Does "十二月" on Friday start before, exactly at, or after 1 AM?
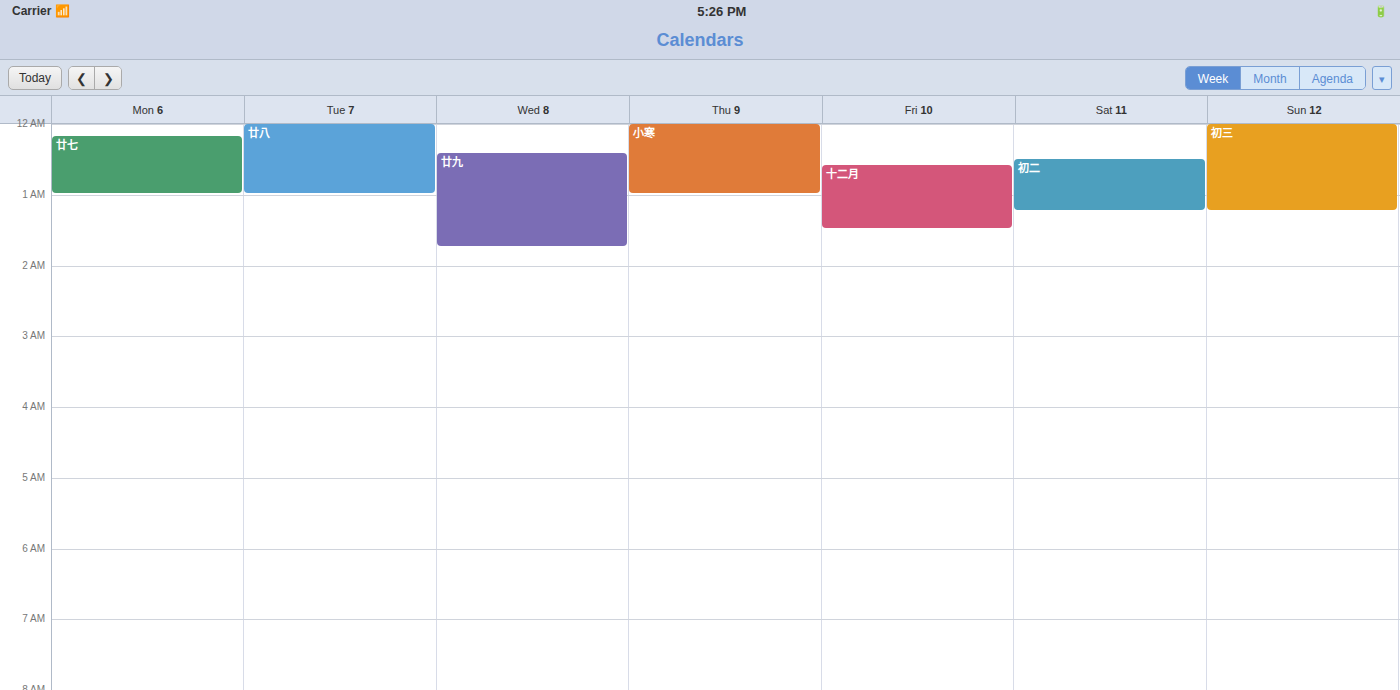
12:35 AM -- before 1 AM, 25 minutes above the 1 AM line.